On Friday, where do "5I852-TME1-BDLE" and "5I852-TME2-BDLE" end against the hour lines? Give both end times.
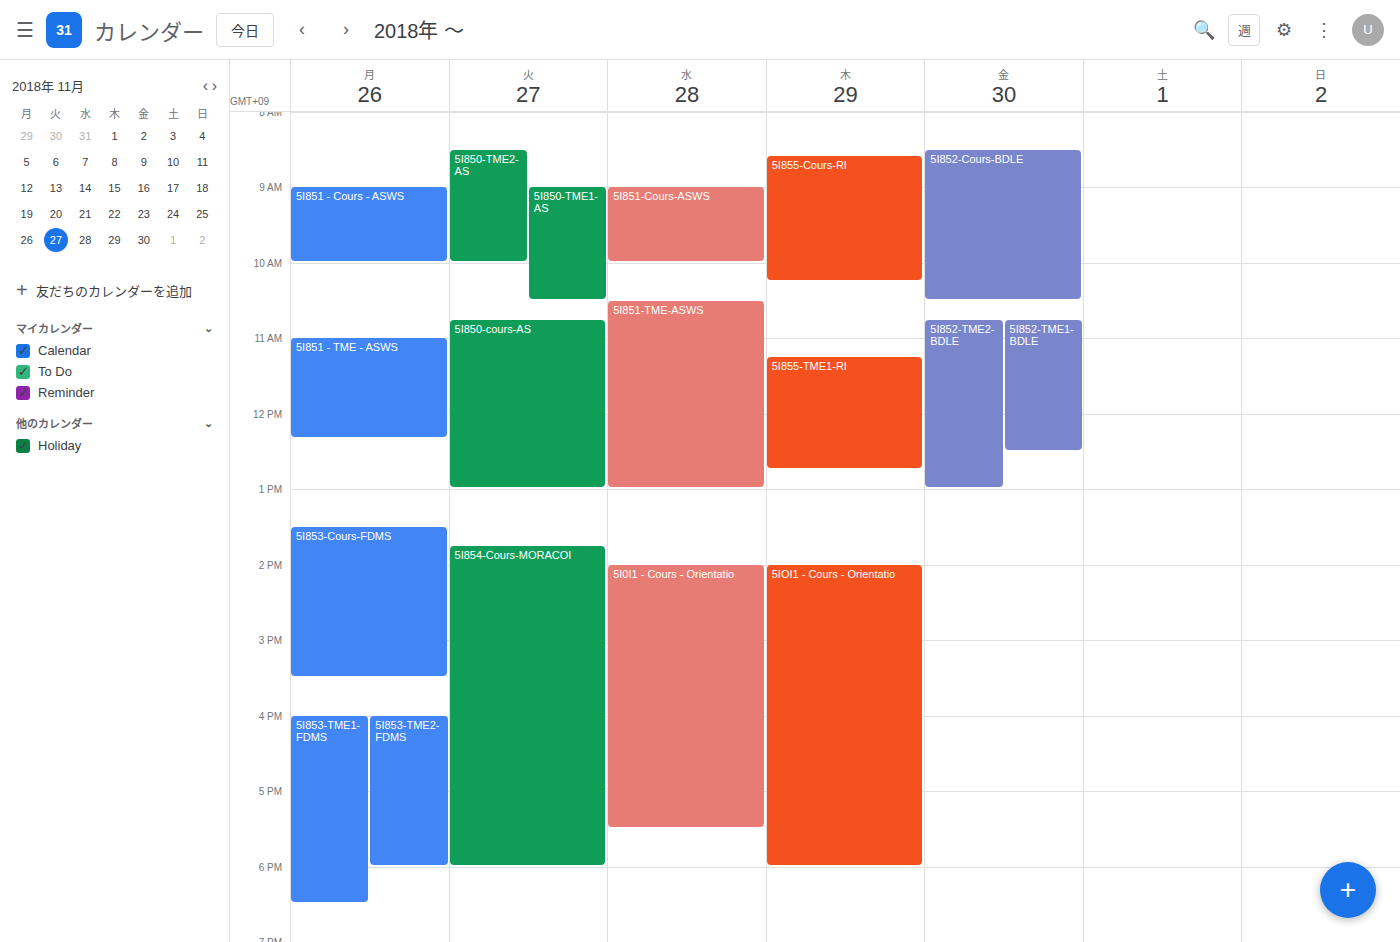
"5I852-TME1-BDLE": 12:30 PM, halfway between the 12 PM and 1 PM lines. "5I852-TME2-BDLE": 1:00 PM, exactly on the 1 PM line.